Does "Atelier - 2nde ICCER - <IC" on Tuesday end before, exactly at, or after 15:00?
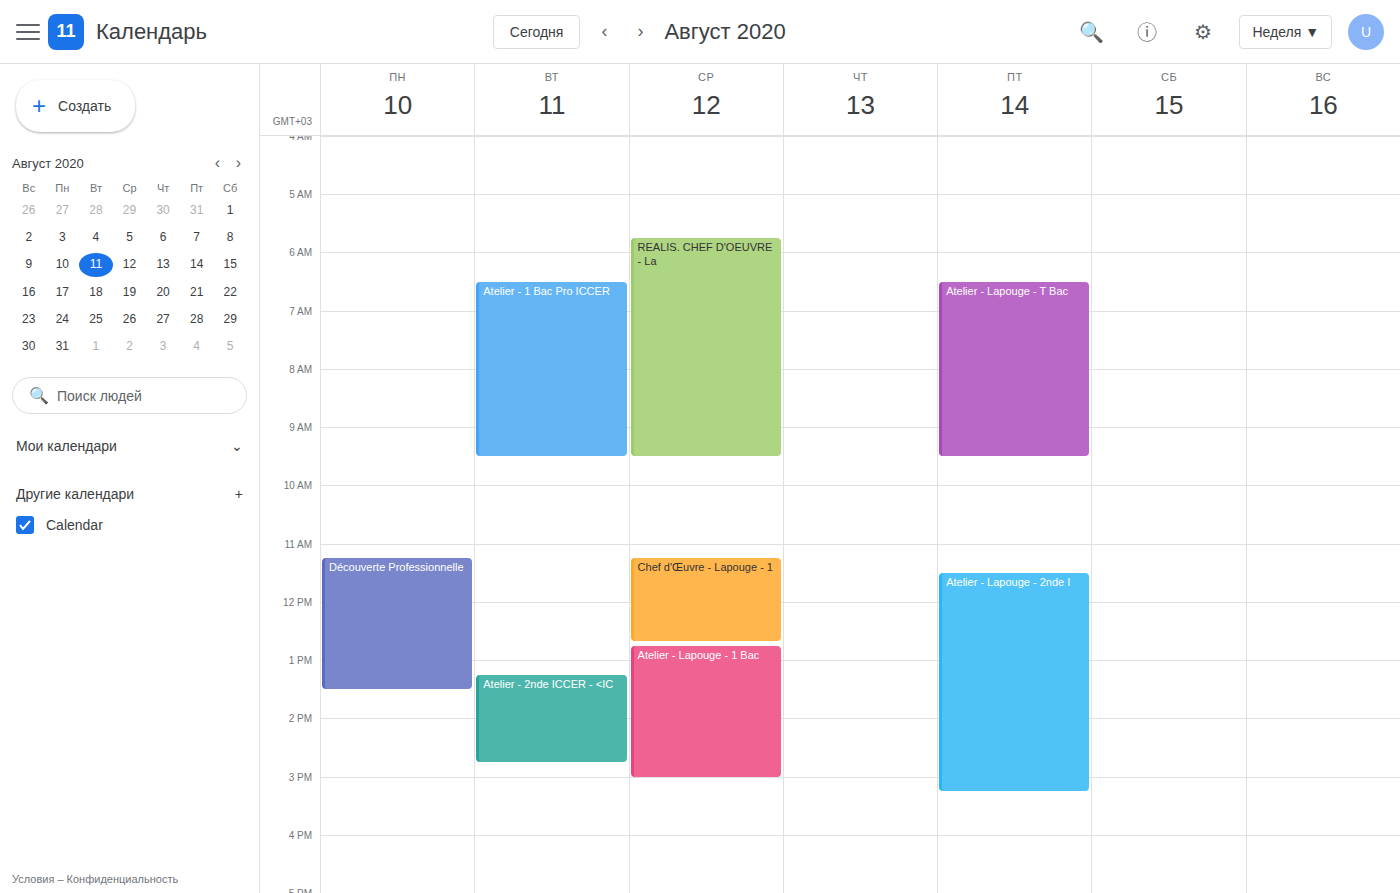
14:45 -- before 15:00, 15 minutes above the 15:00 line.